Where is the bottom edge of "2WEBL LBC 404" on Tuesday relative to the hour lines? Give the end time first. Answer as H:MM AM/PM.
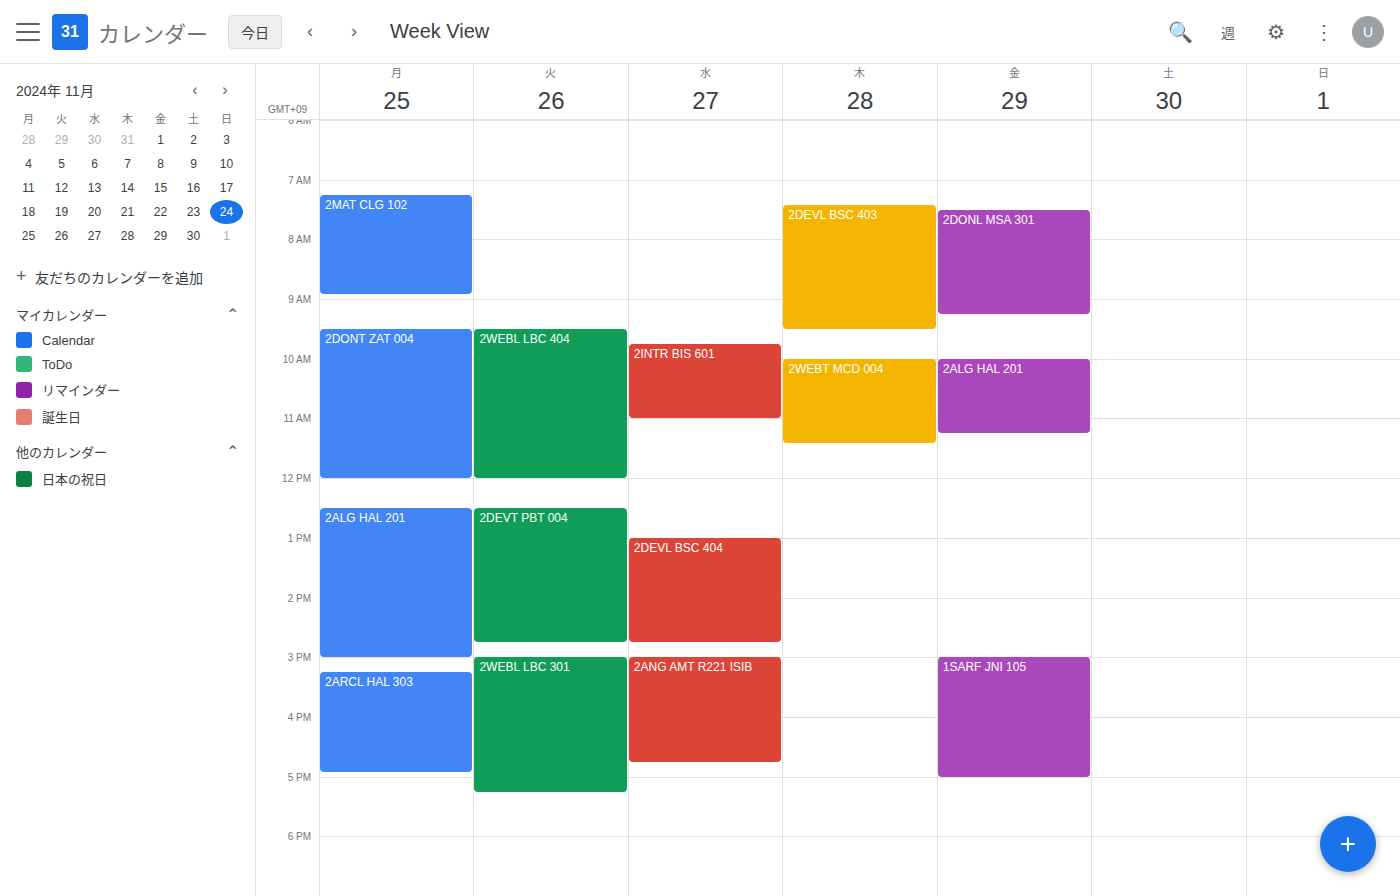
12:00 PM -- exactly on the 12 PM line.